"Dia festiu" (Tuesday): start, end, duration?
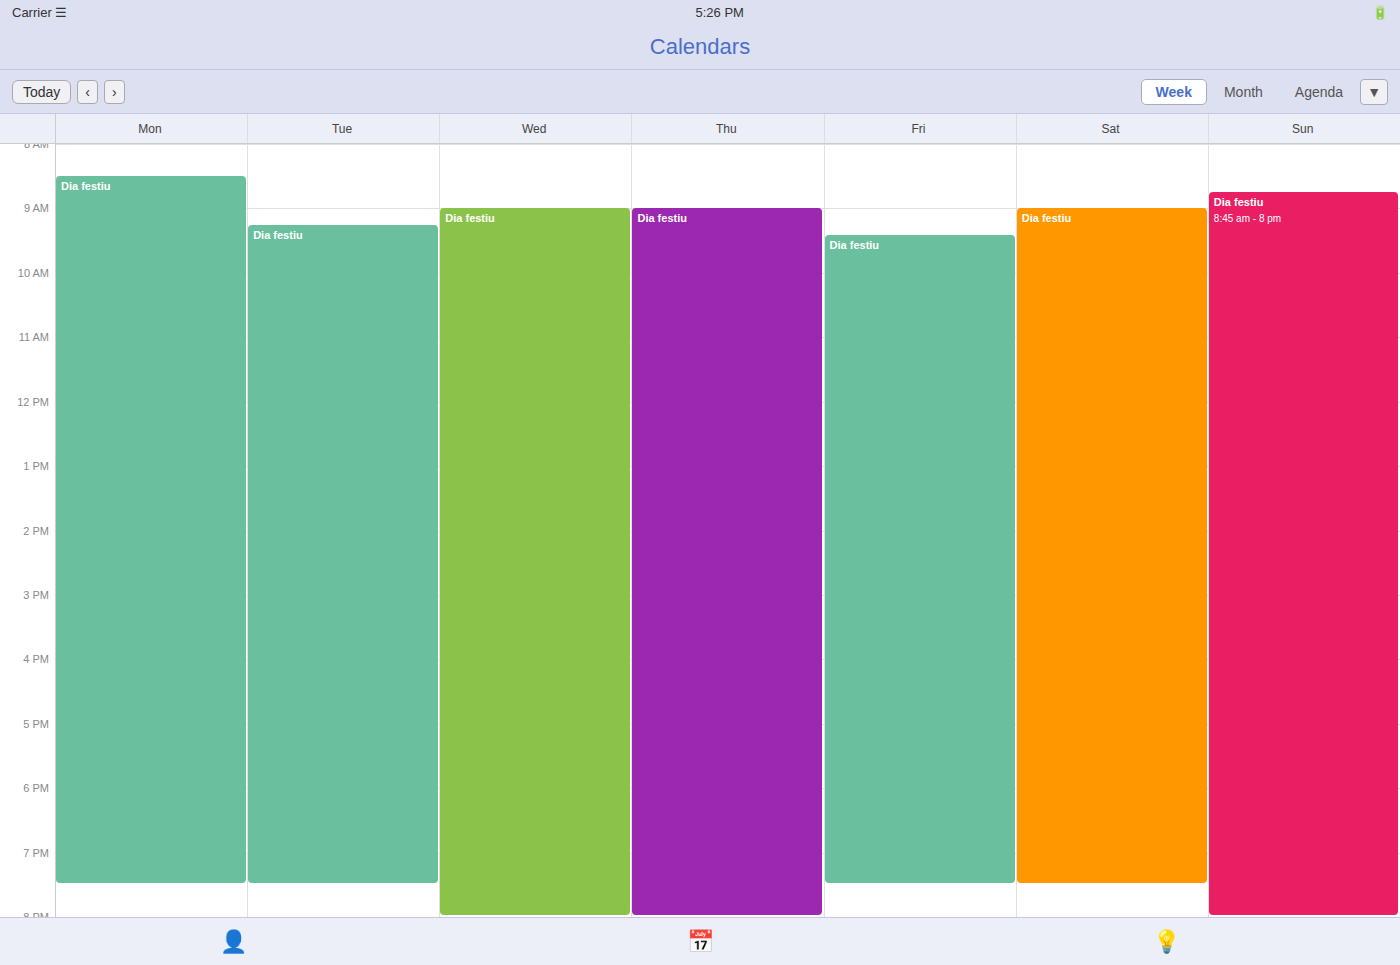
09:15 to 19:30, 10 hours 15 minutes